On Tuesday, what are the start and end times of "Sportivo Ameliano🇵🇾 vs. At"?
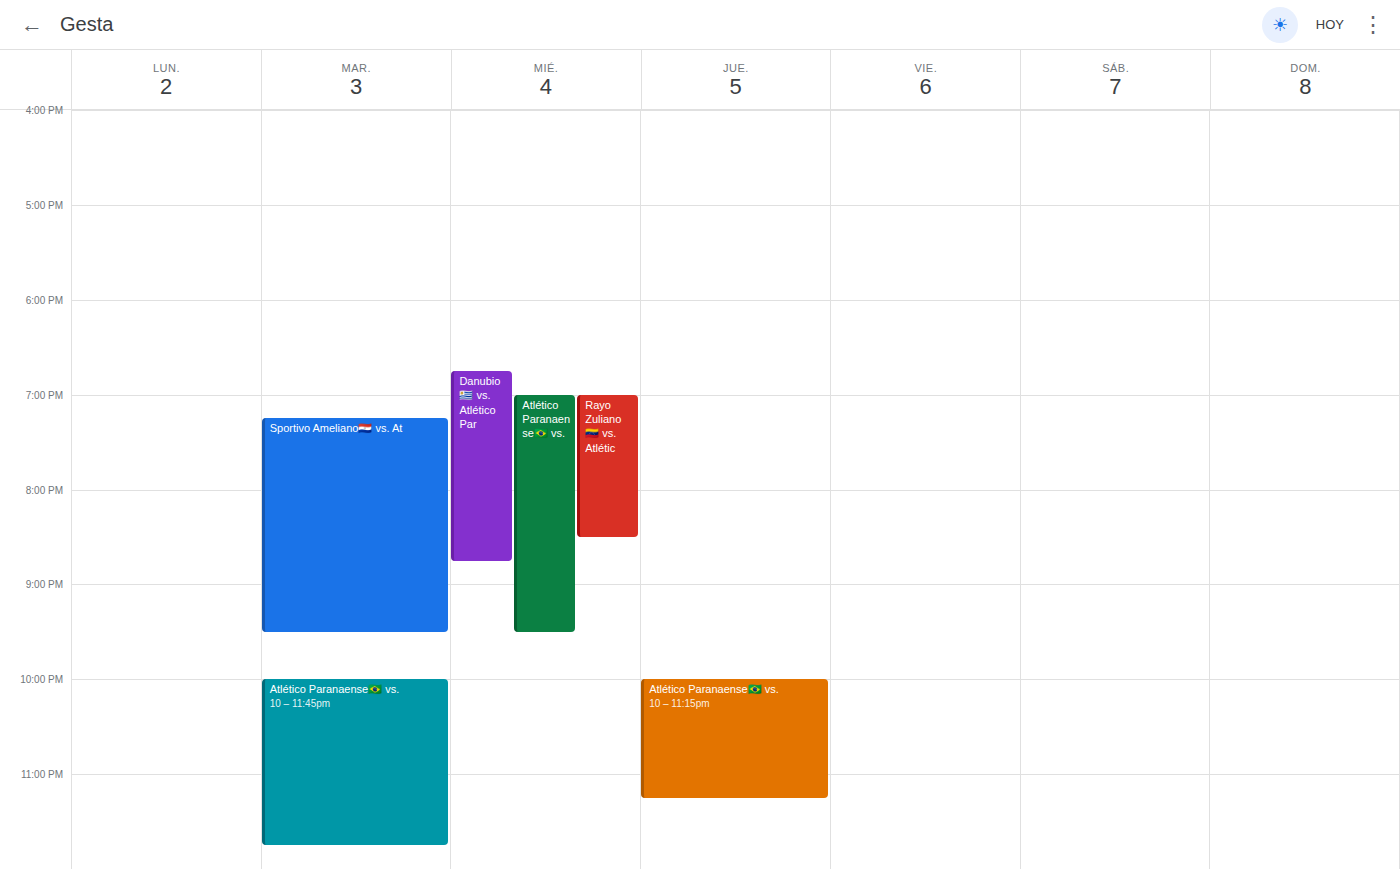
7:15 PM to 9:30 PM